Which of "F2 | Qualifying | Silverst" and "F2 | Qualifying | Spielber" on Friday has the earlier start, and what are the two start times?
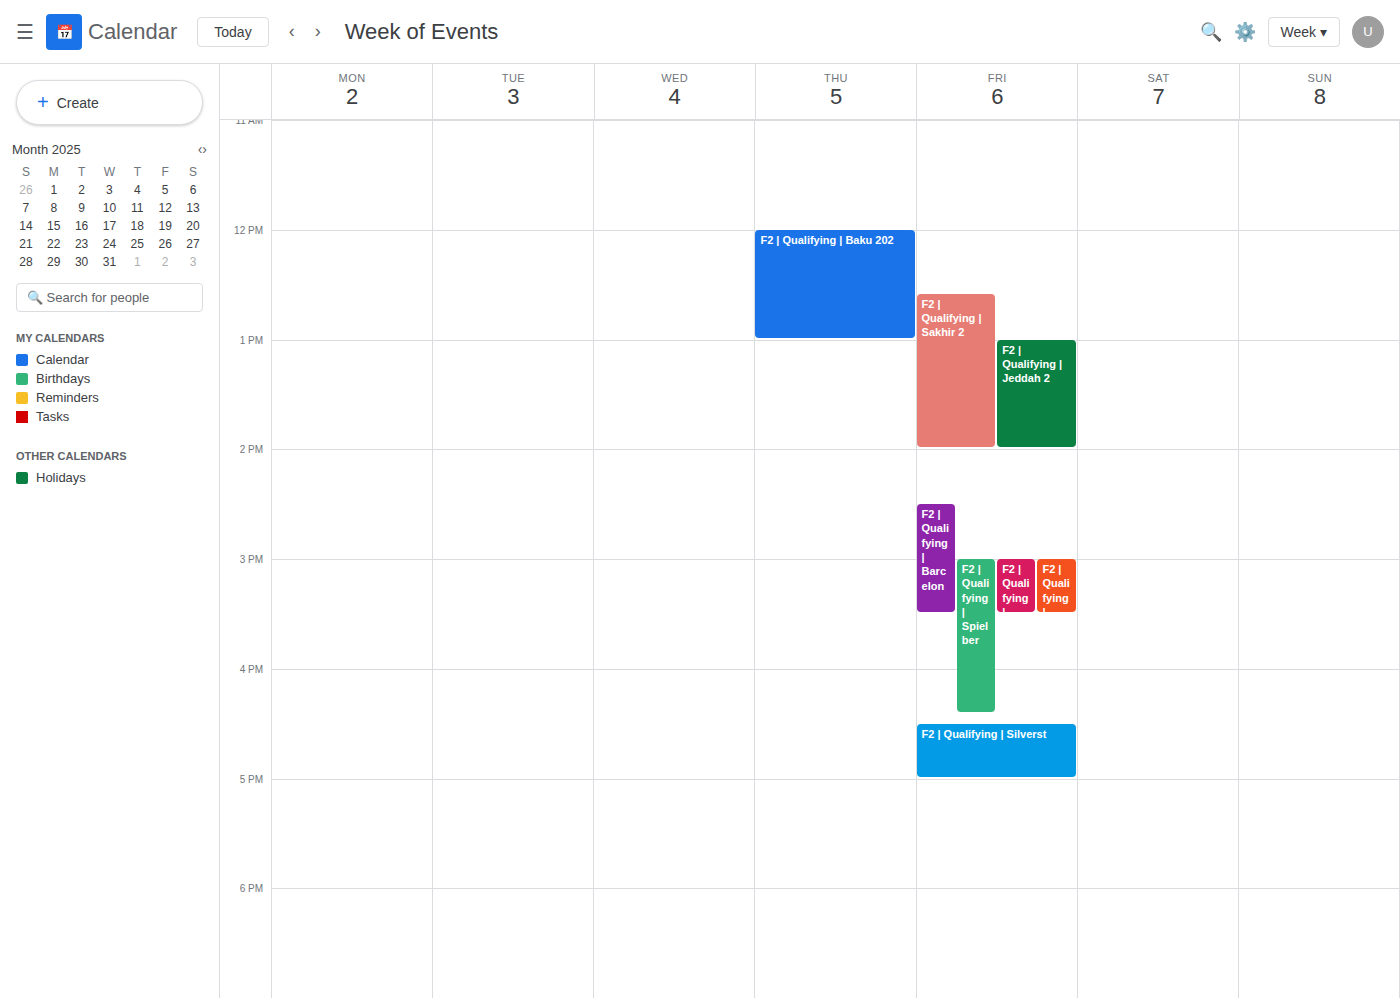
"F2 | Qualifying | Spielber" 3:00 PM; "F2 | Qualifying | Silverst" 4:30 PM.